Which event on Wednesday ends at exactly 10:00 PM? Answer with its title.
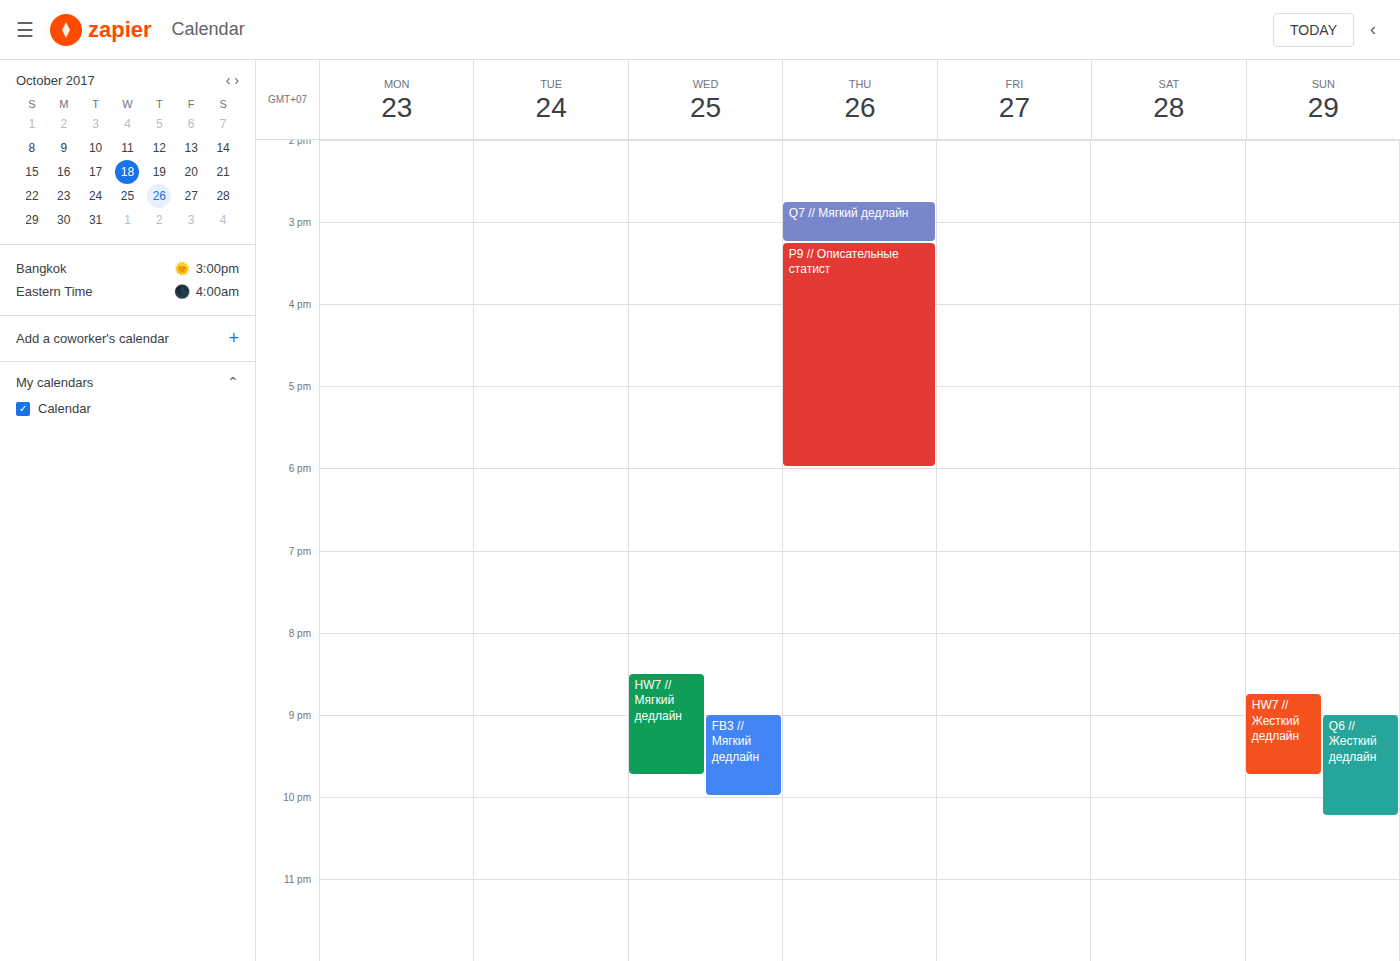
"FB3 // Мягкий дедлайн"